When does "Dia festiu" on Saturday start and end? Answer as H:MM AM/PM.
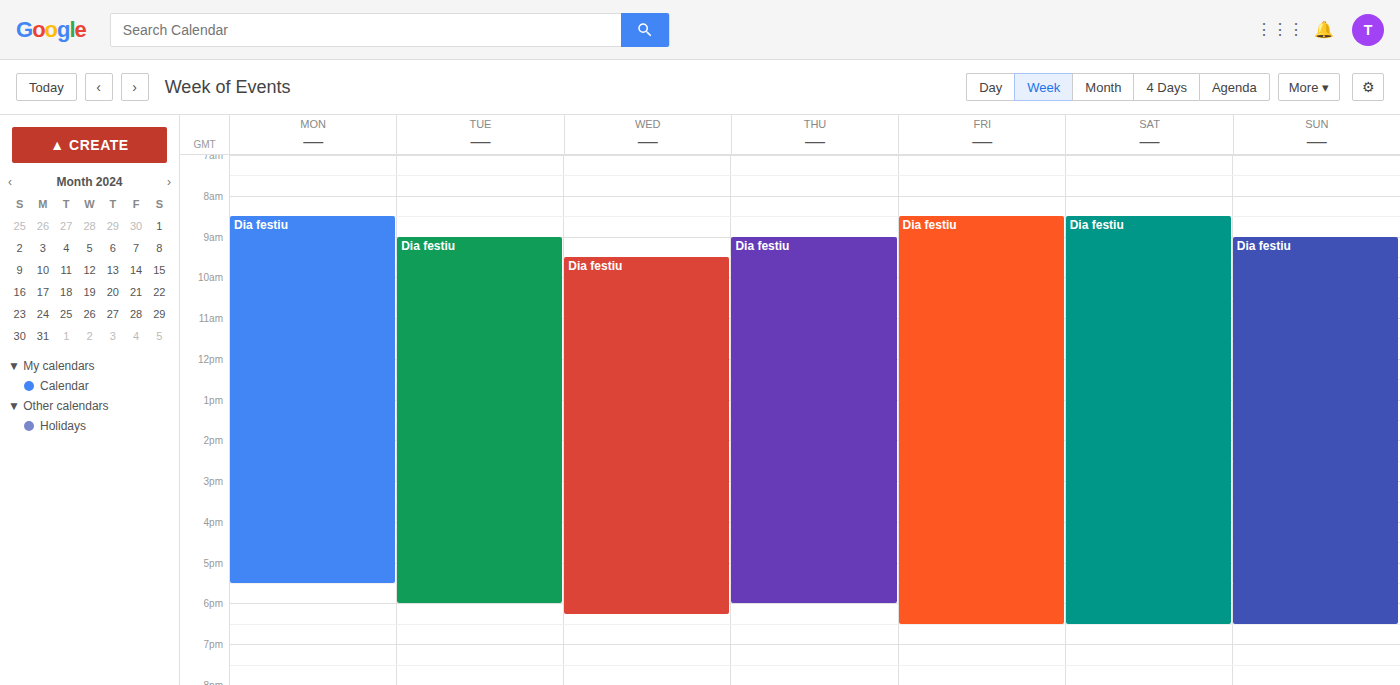
8:30 AM to 6:30 PM